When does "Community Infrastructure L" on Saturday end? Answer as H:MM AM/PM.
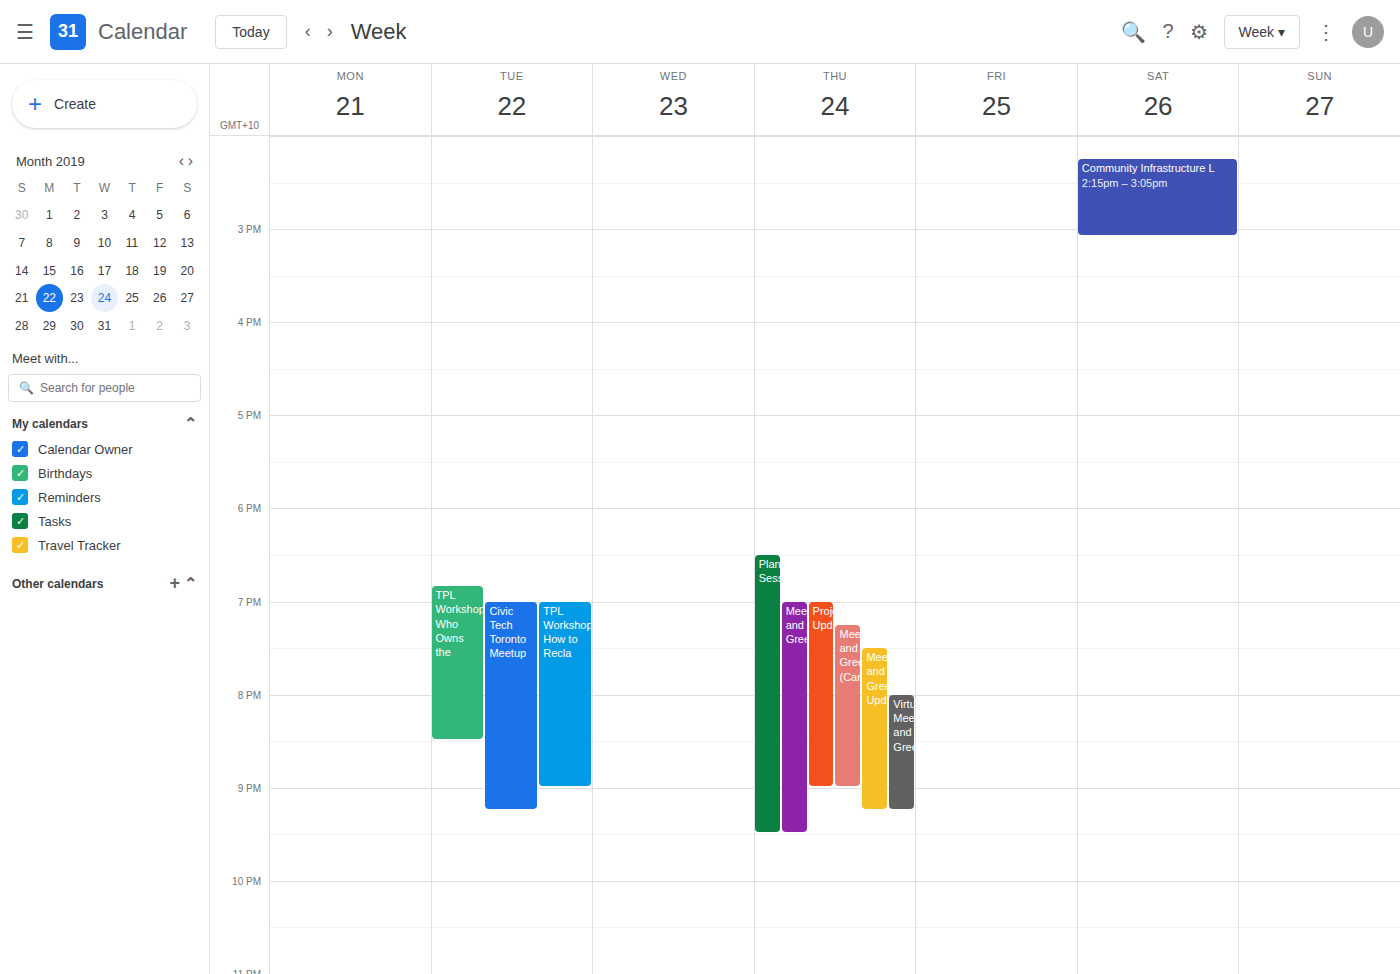
3:05 PM